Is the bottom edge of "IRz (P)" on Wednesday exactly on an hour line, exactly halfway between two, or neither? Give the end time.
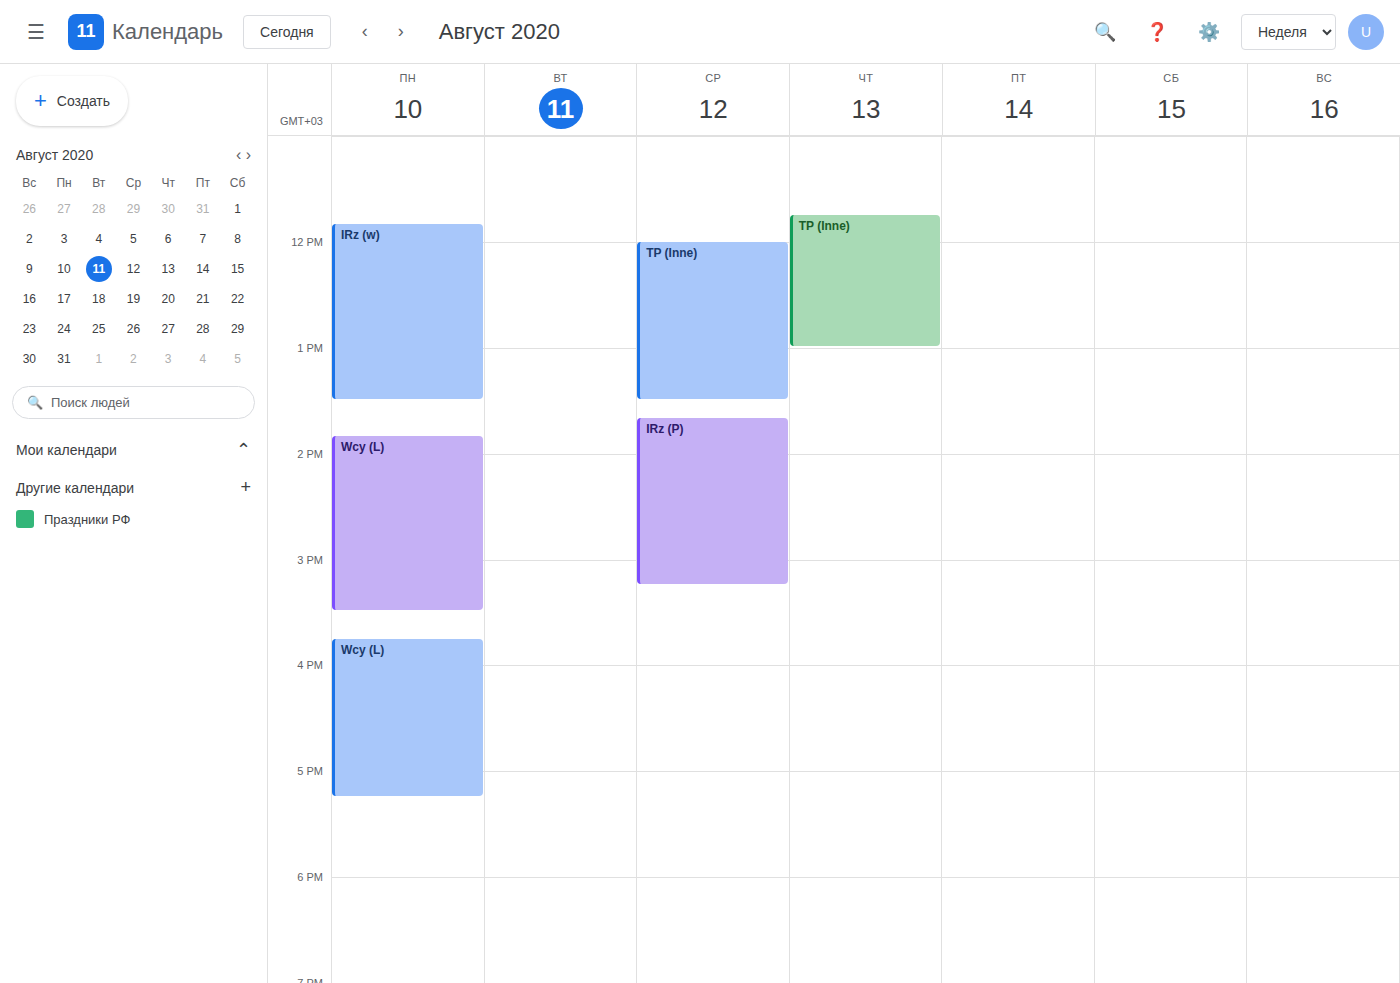
15:15 -- neither: a quarter of the way from the 15:00 line to the 16:00 line.